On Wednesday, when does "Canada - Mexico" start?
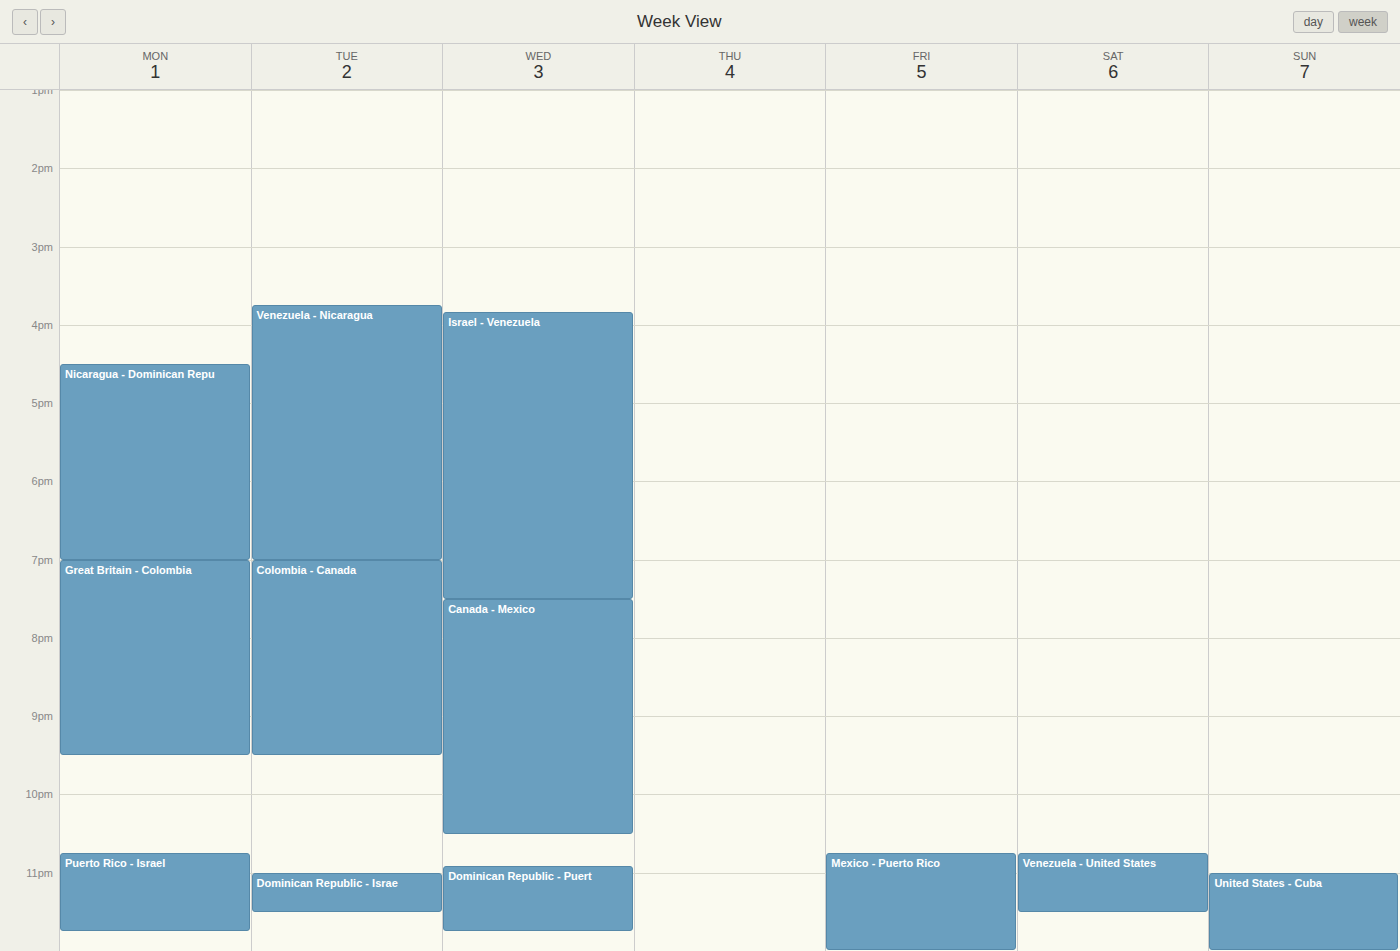
7:30 PM